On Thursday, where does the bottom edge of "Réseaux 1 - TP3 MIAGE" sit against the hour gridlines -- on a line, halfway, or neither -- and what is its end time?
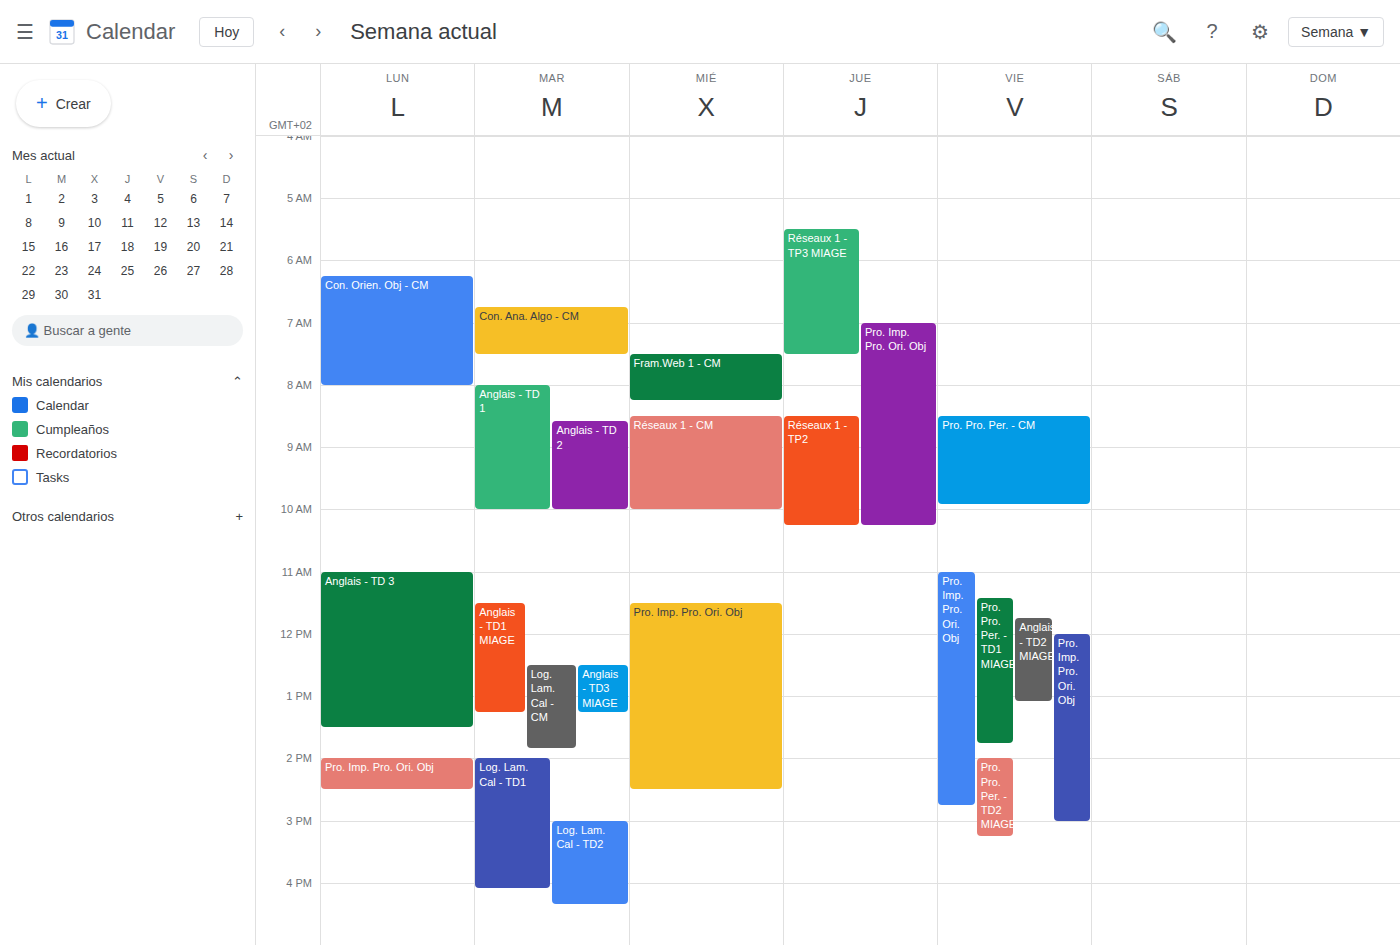
07:30 -- halfway between the 07:00 and 08:00 lines.